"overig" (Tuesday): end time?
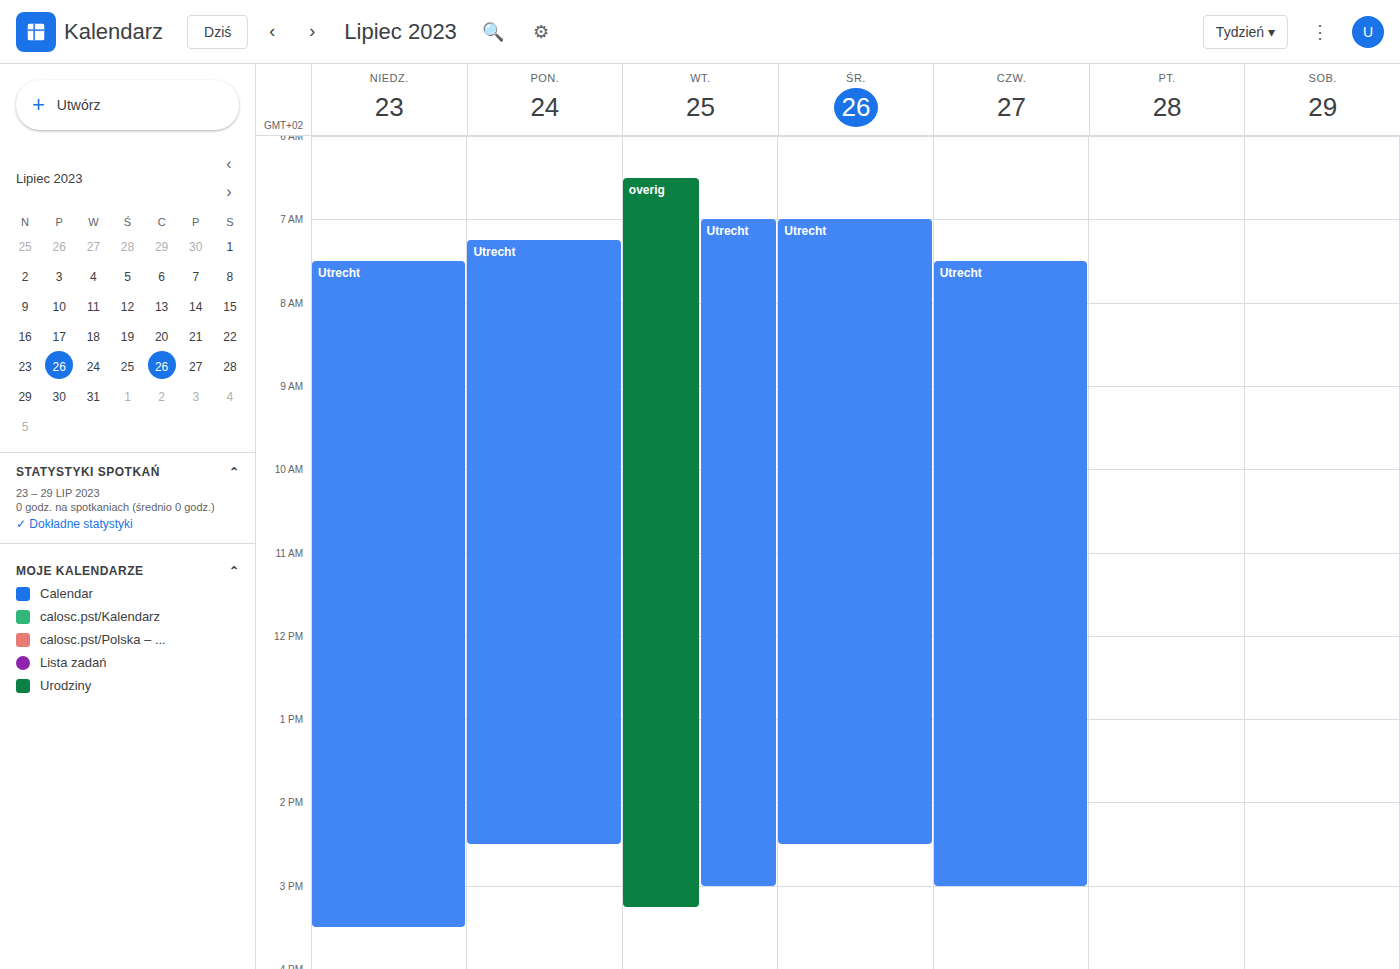
3:15 PM